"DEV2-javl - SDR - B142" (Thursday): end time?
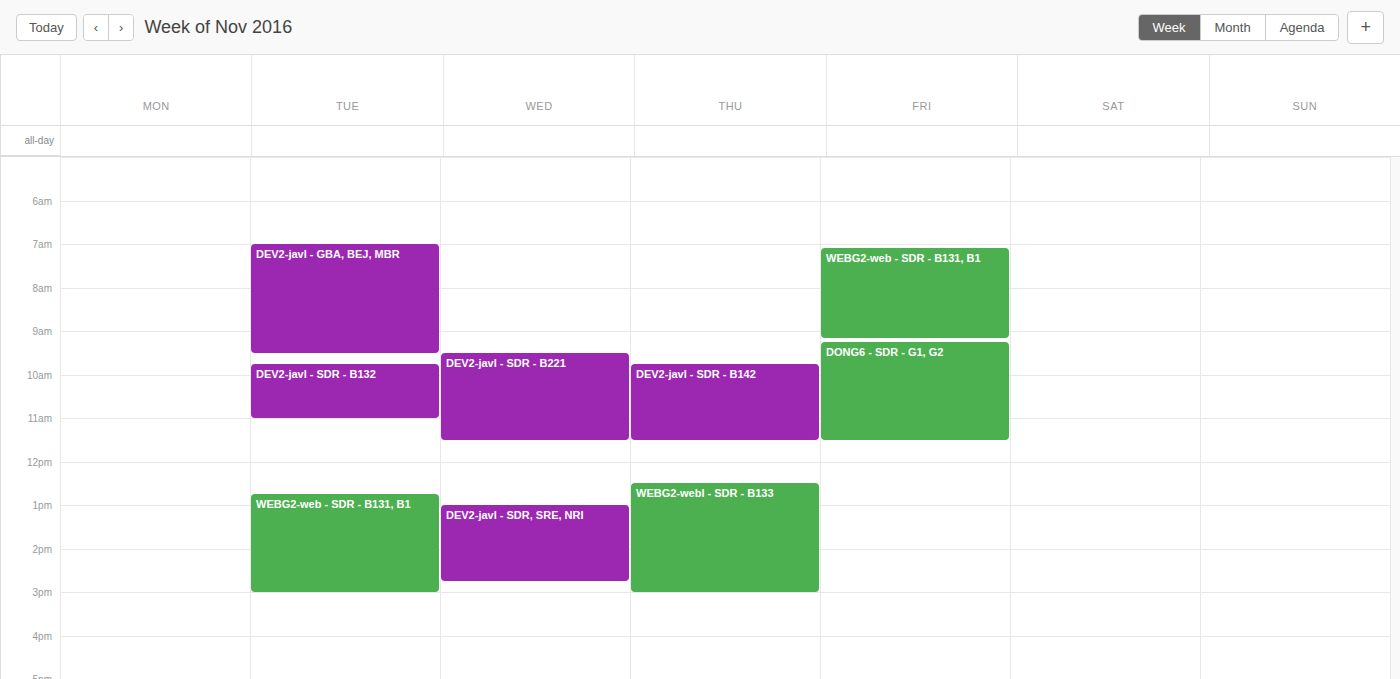
11:30 AM